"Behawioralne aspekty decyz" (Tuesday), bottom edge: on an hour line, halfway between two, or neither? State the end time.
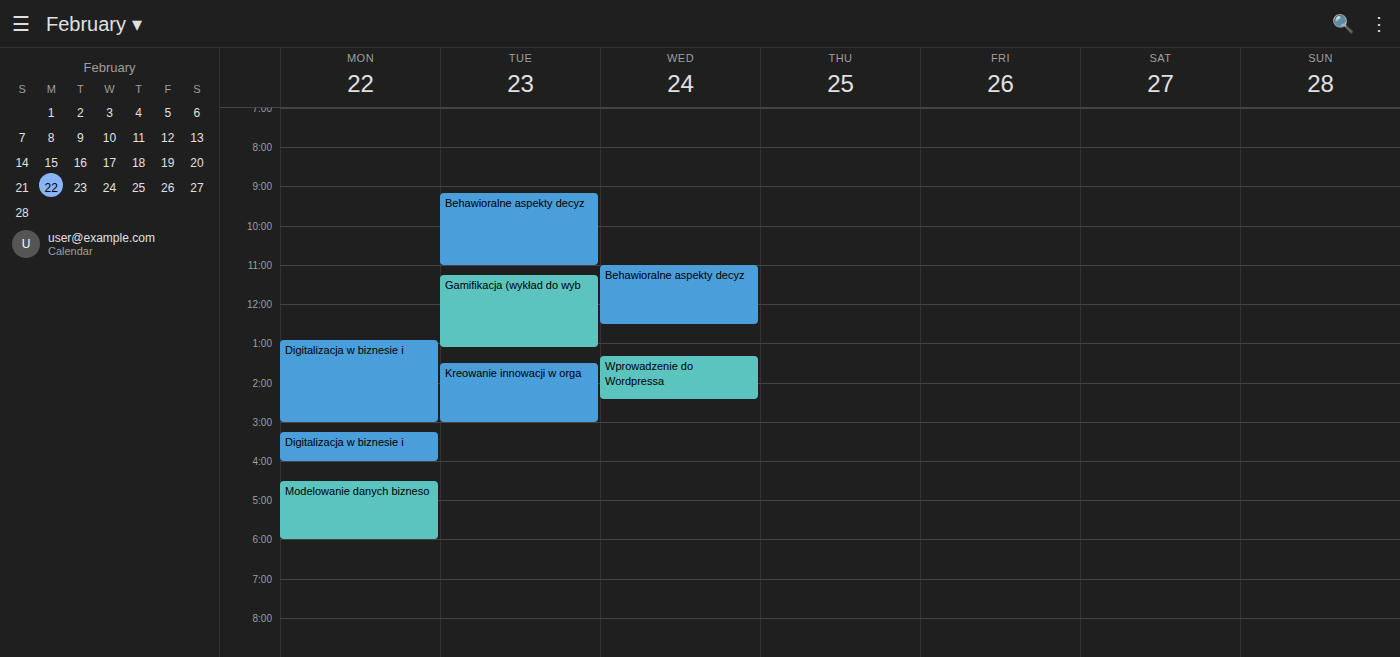
11:00 AM -- exactly on the 11 AM line.